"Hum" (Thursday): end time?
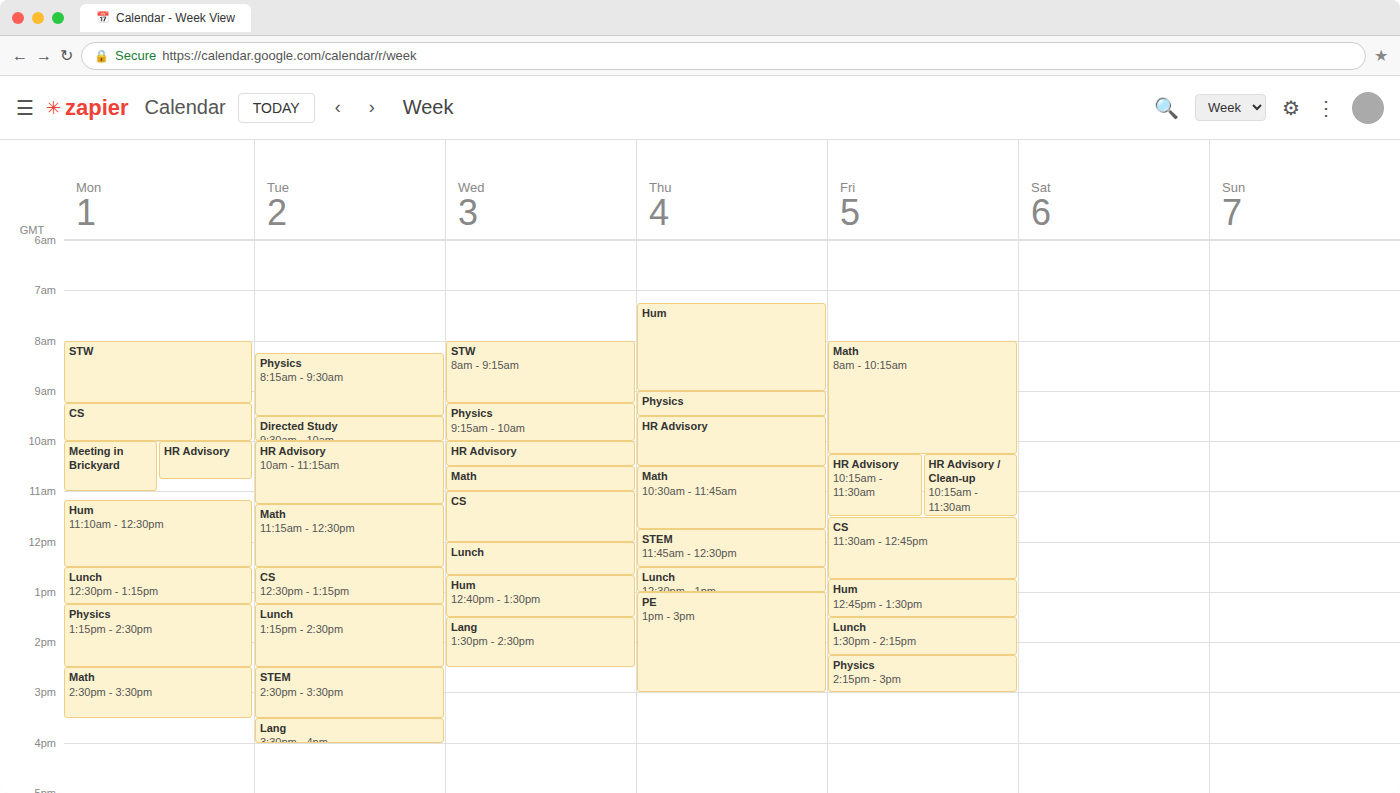
9:00 AM